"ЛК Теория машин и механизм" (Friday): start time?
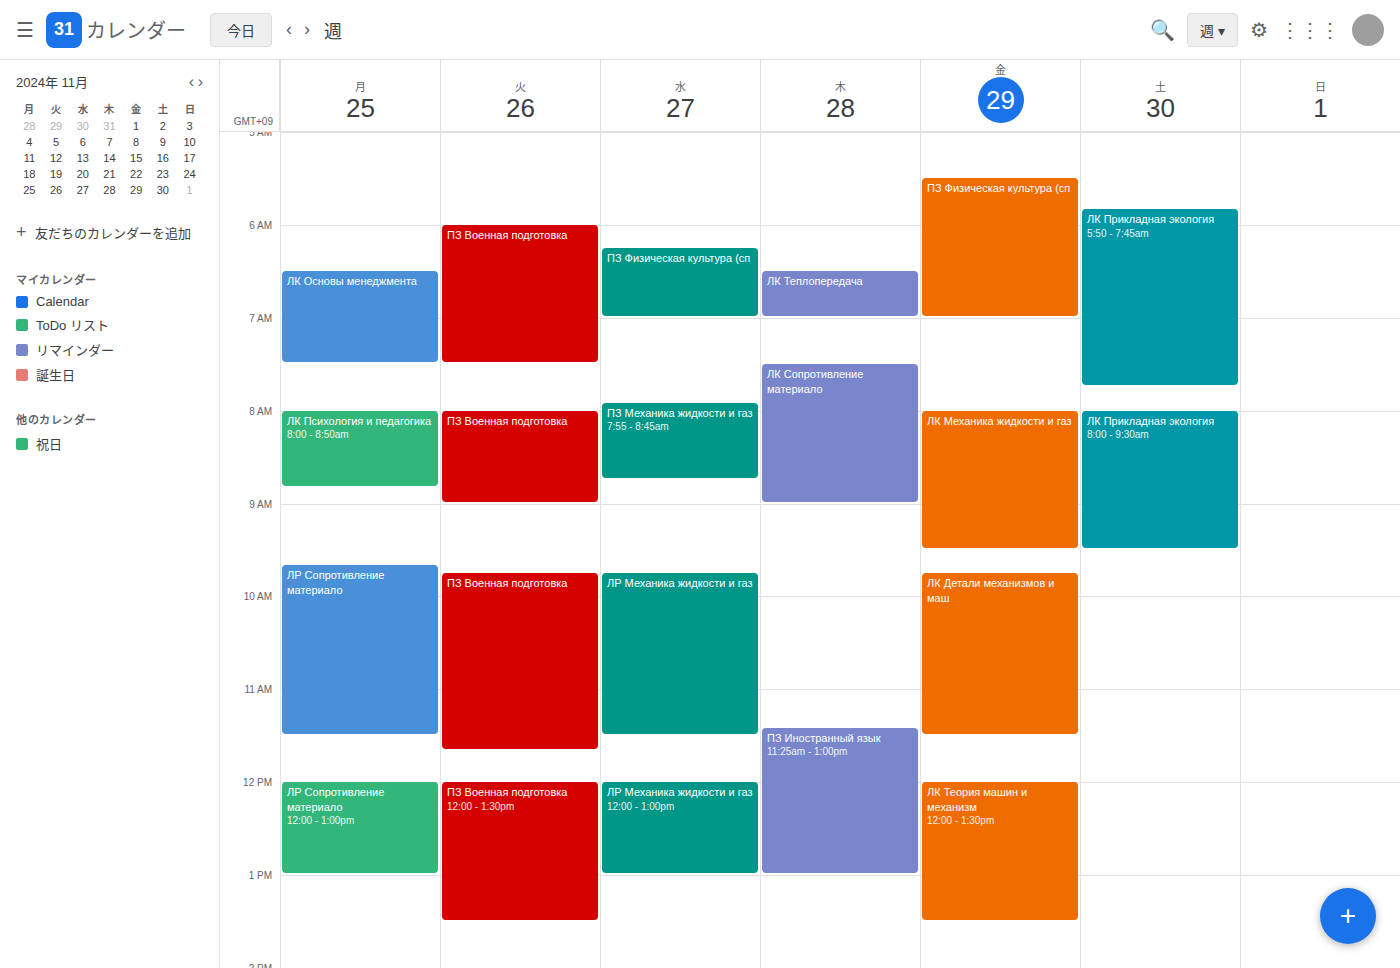
12:00 PM